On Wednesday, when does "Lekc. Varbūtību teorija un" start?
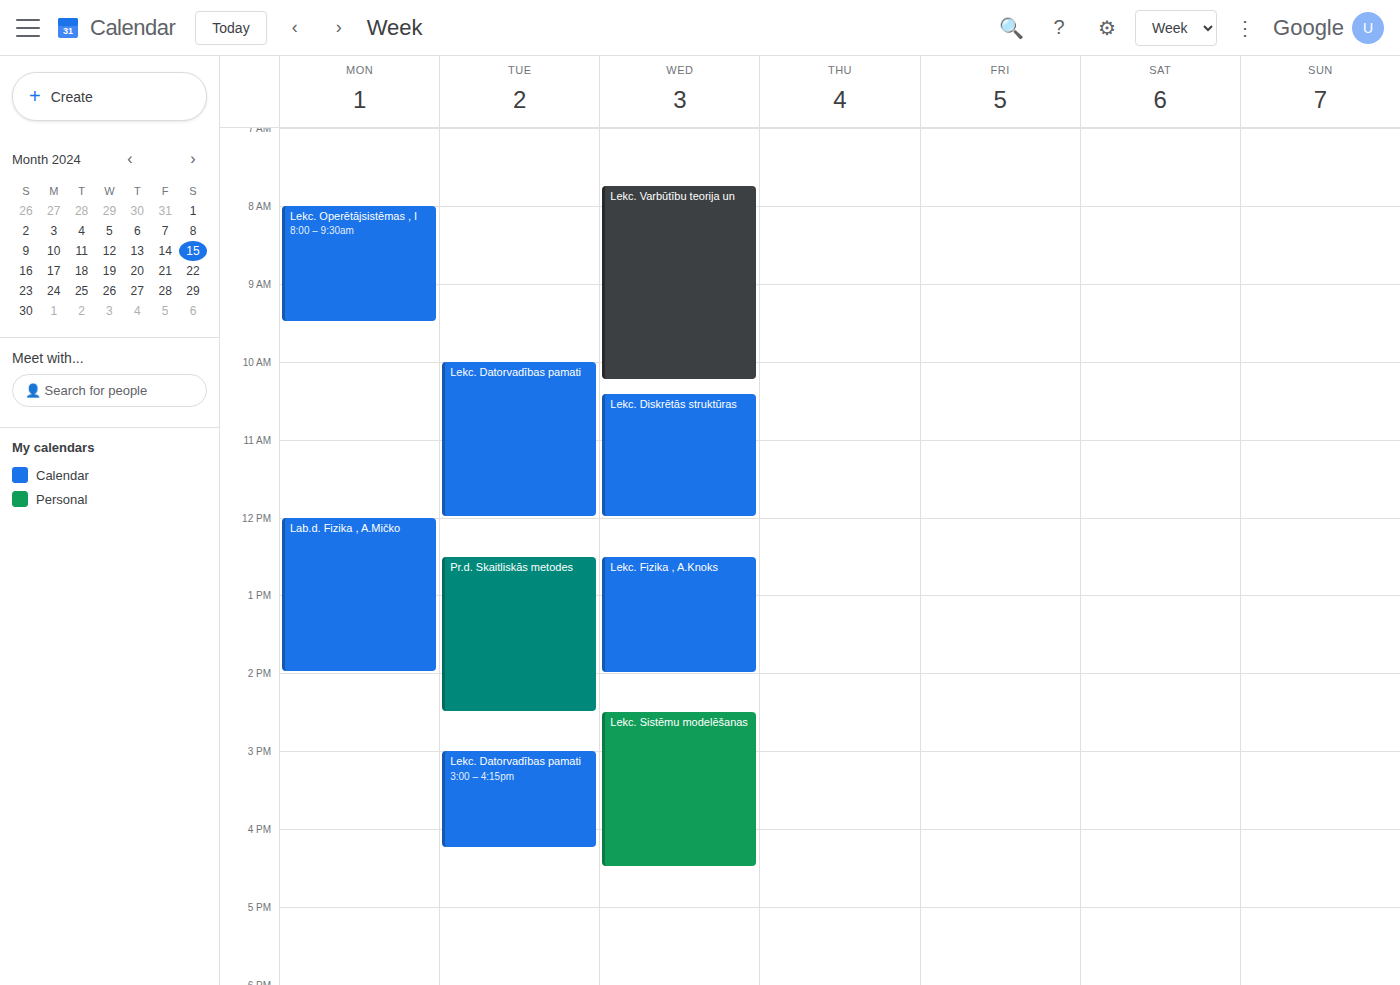
7:45 AM